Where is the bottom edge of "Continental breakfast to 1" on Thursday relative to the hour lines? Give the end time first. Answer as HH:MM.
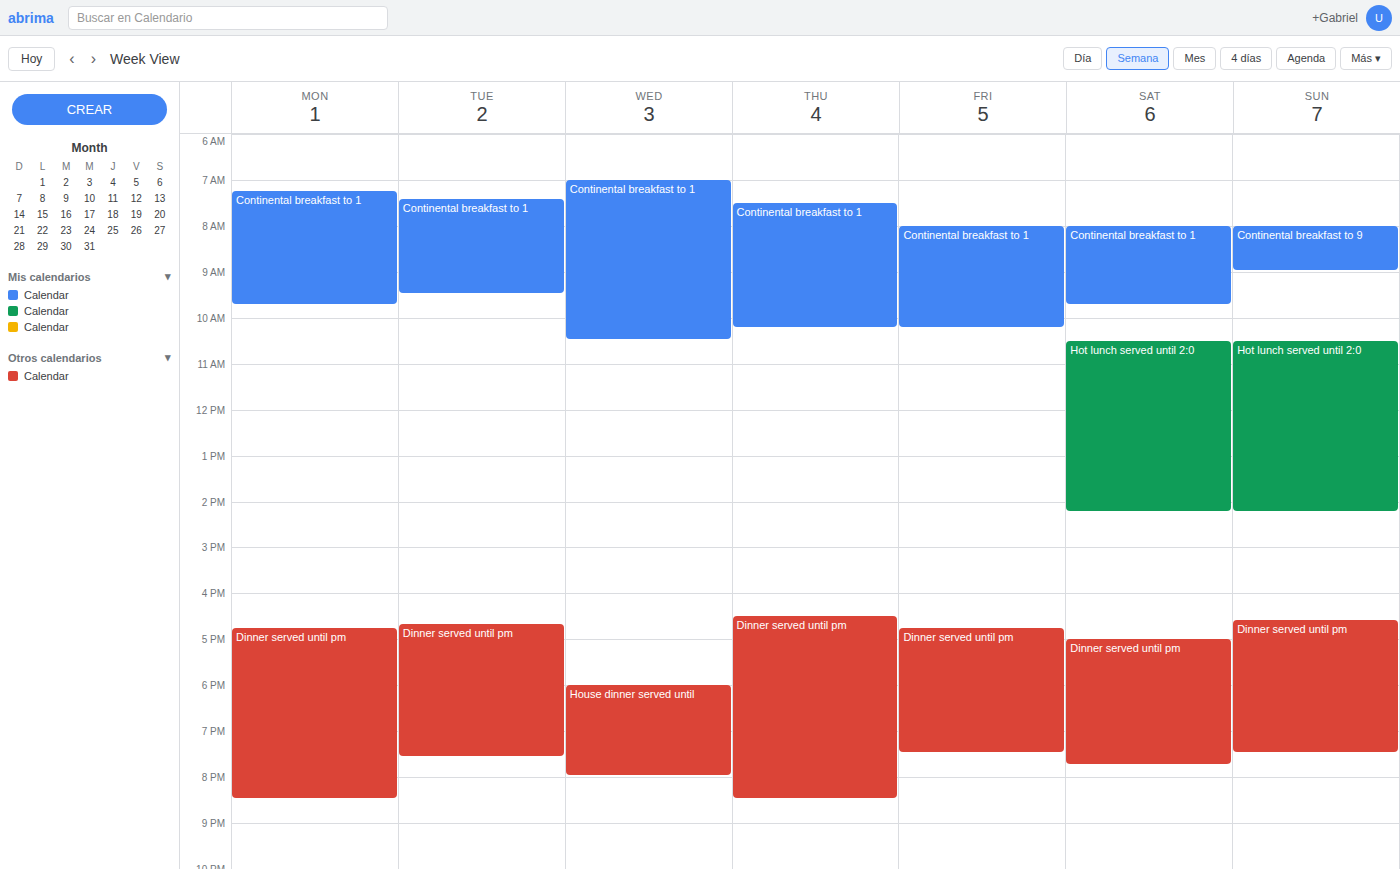
10:15 -- neither: a quarter of the way from the 10:00 line to the 11:00 line.